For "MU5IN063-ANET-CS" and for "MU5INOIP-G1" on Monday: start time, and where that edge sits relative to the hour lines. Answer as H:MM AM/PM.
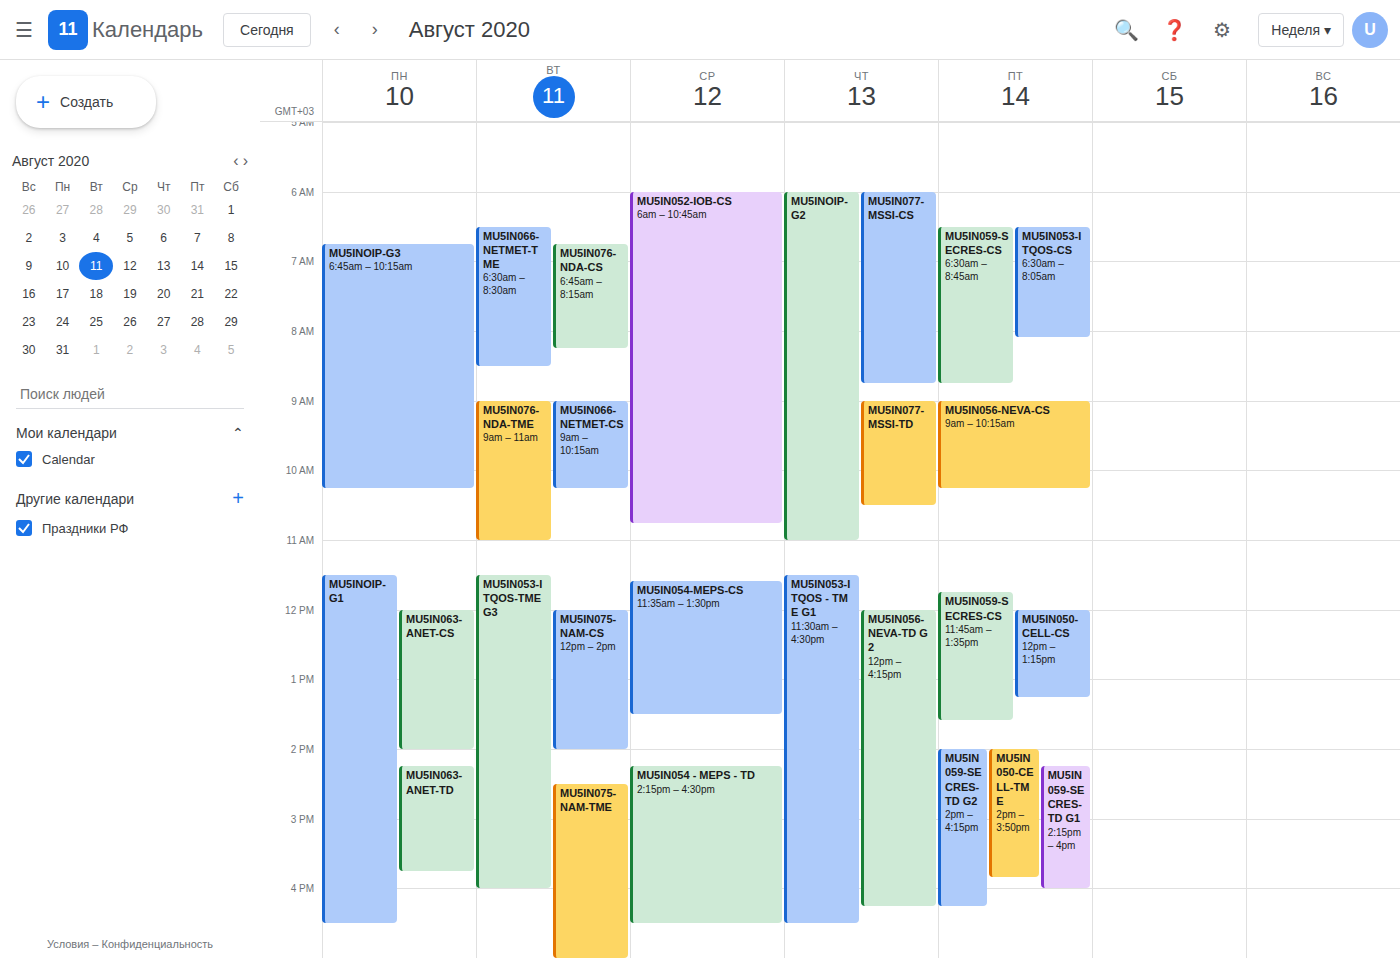
"MU5IN063-ANET-CS": 12:00 PM, exactly on the 12 PM line. "MU5INOIP-G1": 11:30 AM, halfway between the 11 AM and 12 PM lines.